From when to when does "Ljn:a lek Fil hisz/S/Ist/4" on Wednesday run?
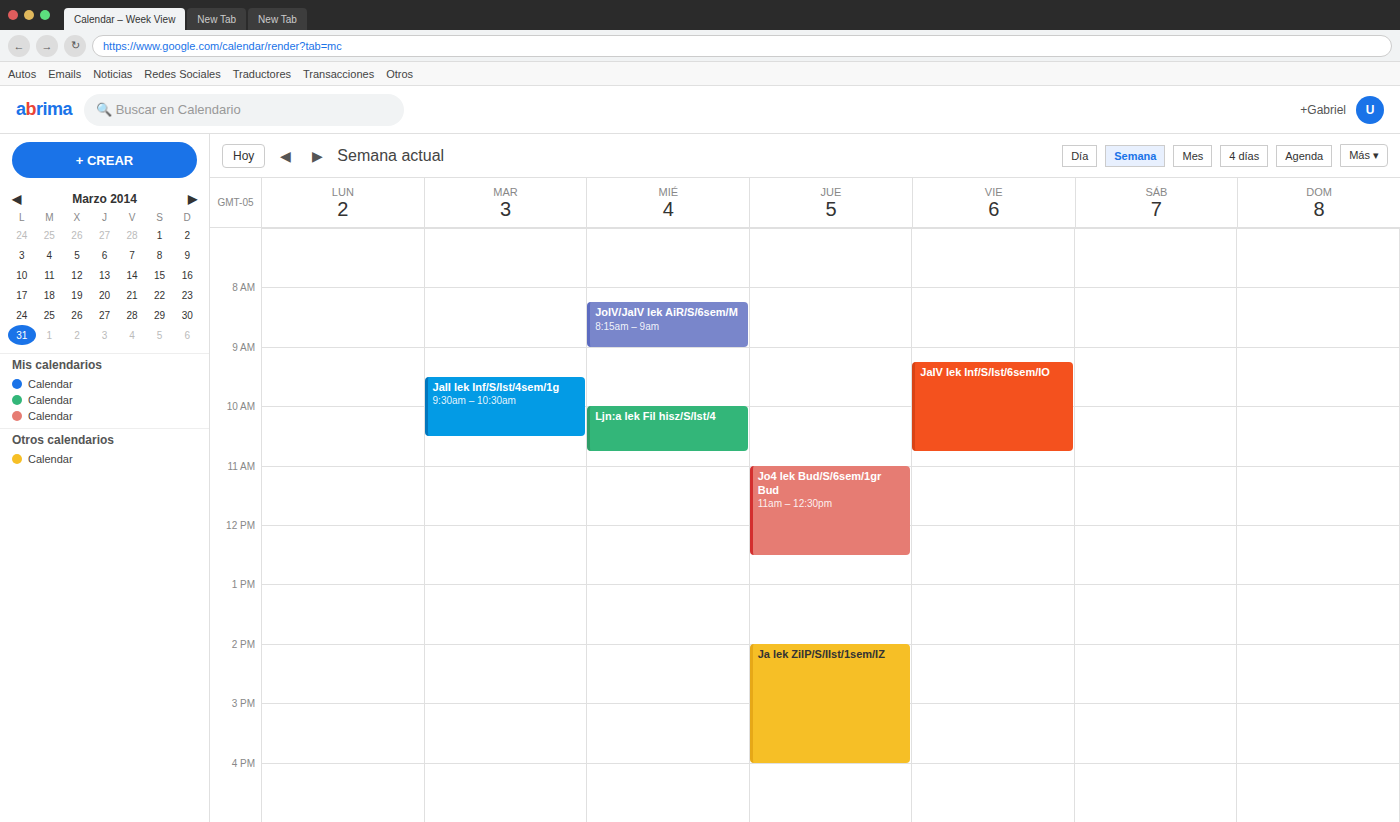
10:00 AM to 10:45 AM